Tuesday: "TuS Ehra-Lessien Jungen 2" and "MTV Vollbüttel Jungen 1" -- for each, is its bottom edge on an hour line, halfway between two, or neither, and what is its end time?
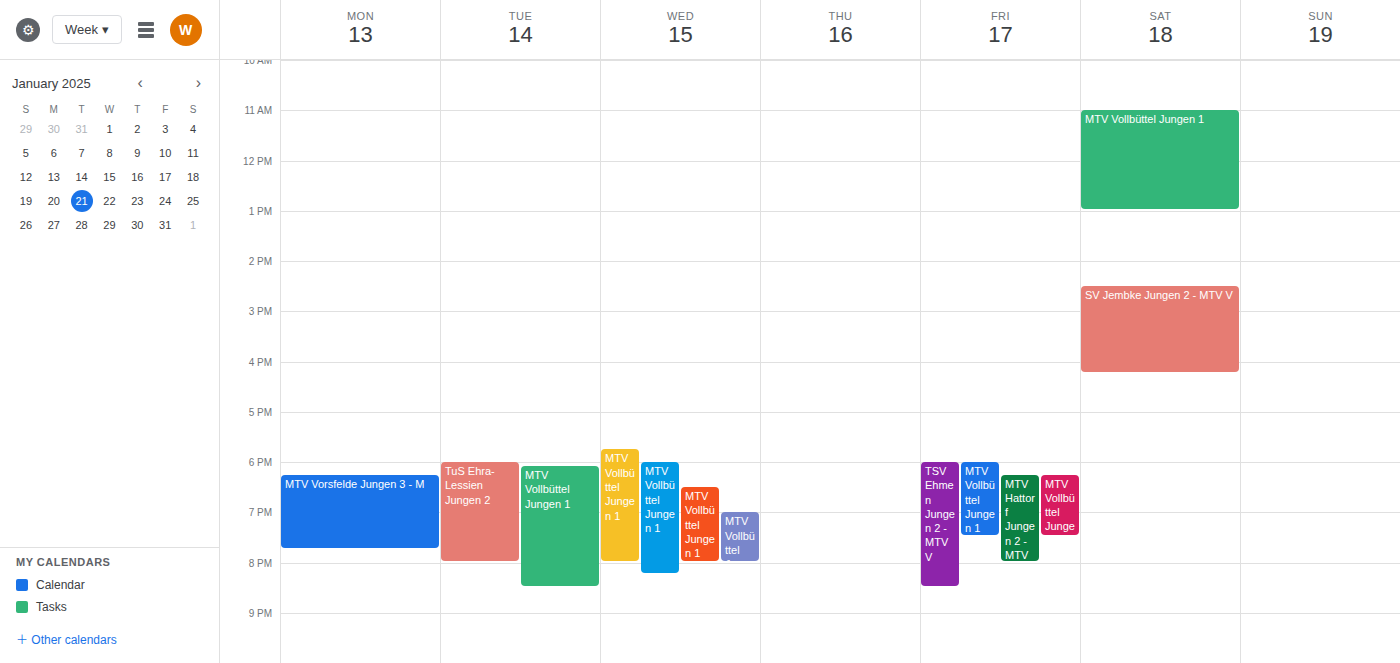
"TuS Ehra-Lessien Jungen 2": 8:00 PM, exactly on the 8 PM line. "MTV Vollbüttel Jungen 1": 8:30 PM, halfway between the 8 PM and 9 PM lines.